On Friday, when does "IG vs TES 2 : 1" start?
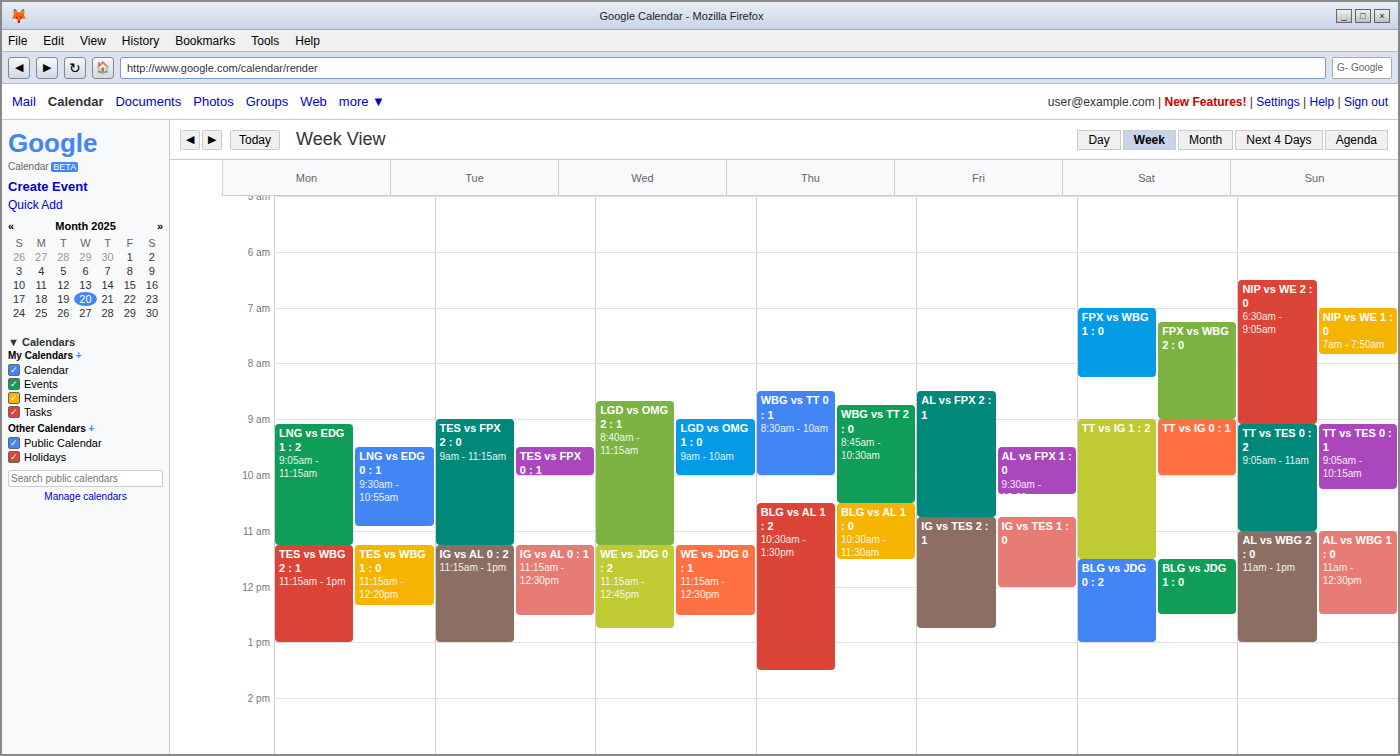
10:45